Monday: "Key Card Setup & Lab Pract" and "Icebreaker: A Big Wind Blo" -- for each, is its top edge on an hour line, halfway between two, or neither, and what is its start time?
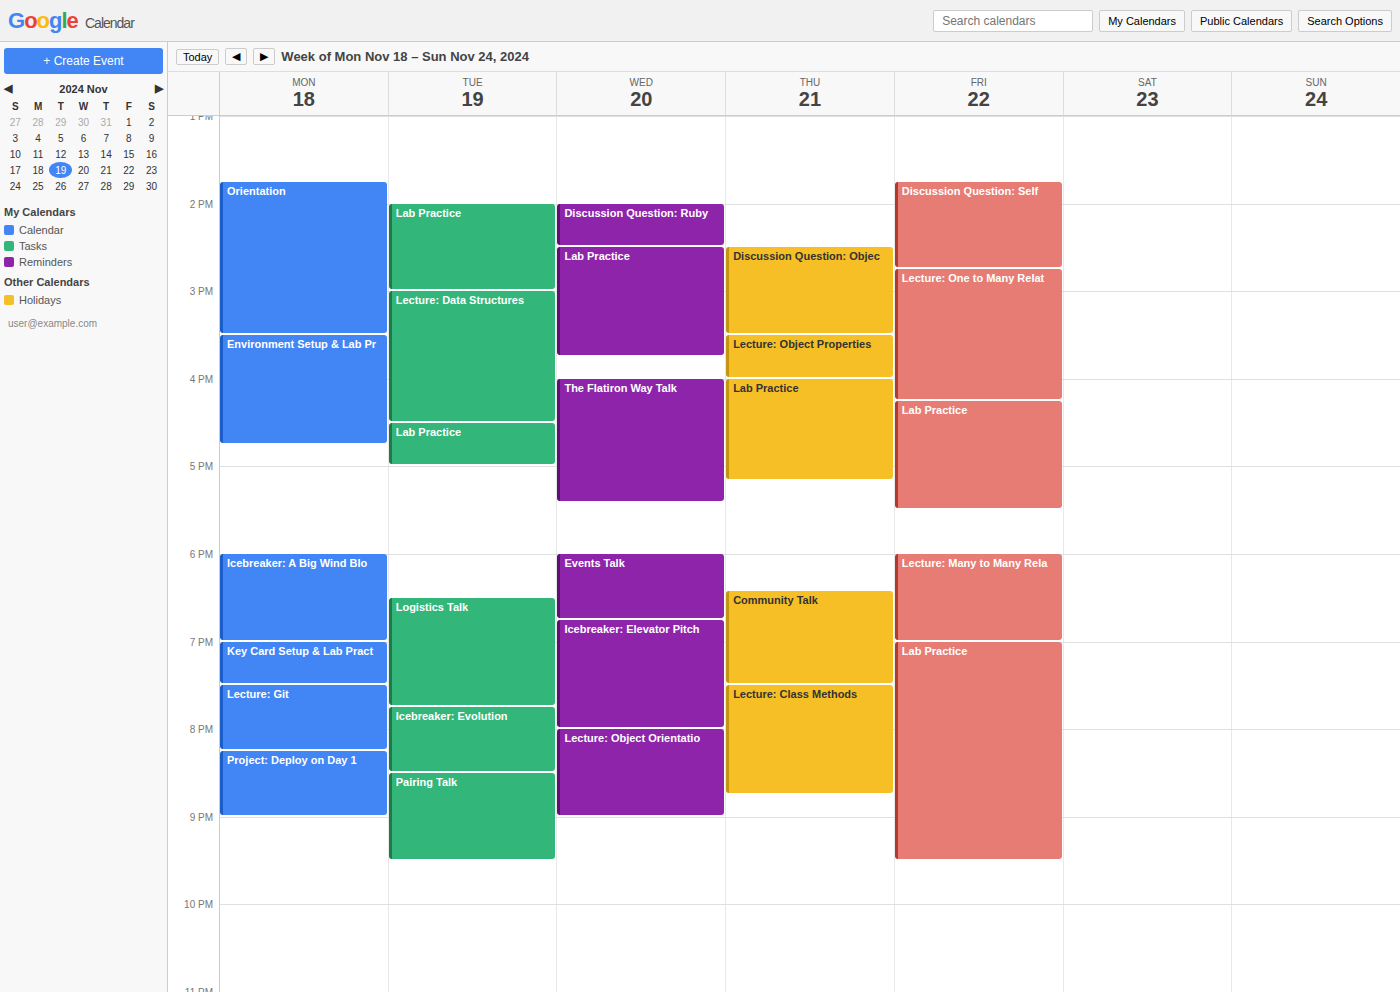
"Key Card Setup & Lab Pract": 7:00 PM, exactly on the 7 PM line. "Icebreaker: A Big Wind Blo": 6:00 PM, exactly on the 6 PM line.